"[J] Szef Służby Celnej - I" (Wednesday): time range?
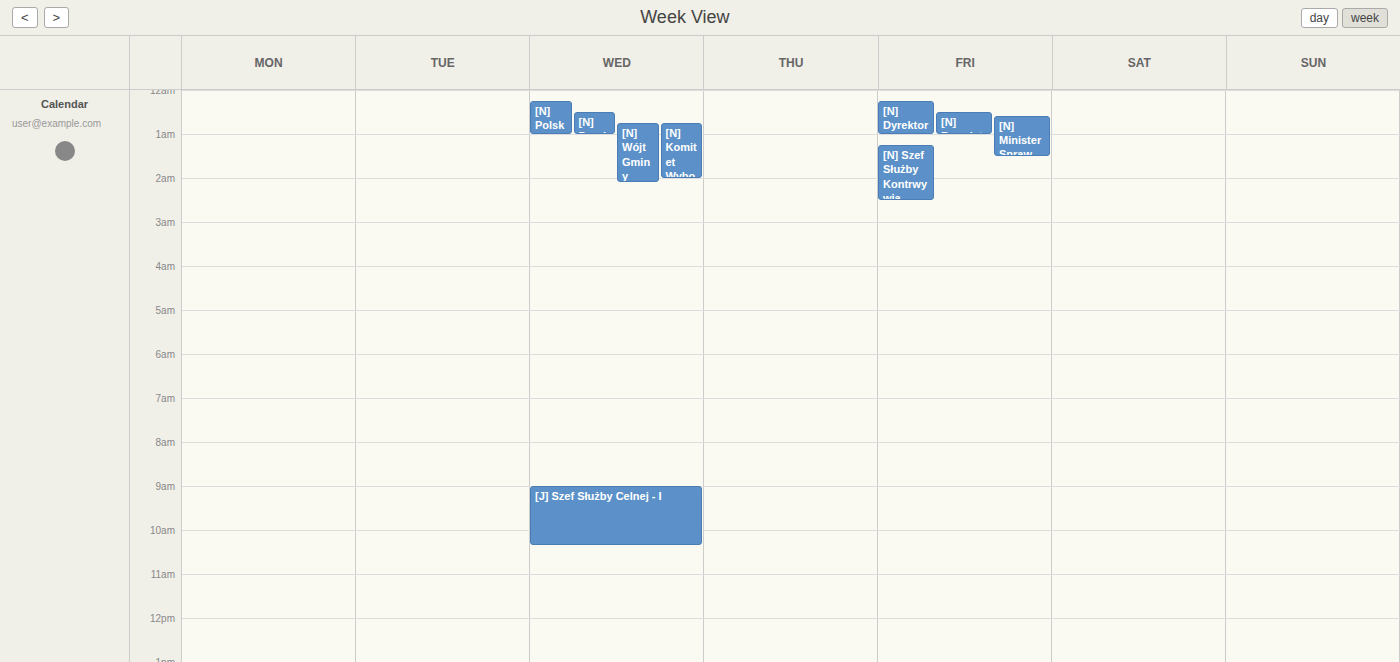
9:00 AM to 10:20 AM